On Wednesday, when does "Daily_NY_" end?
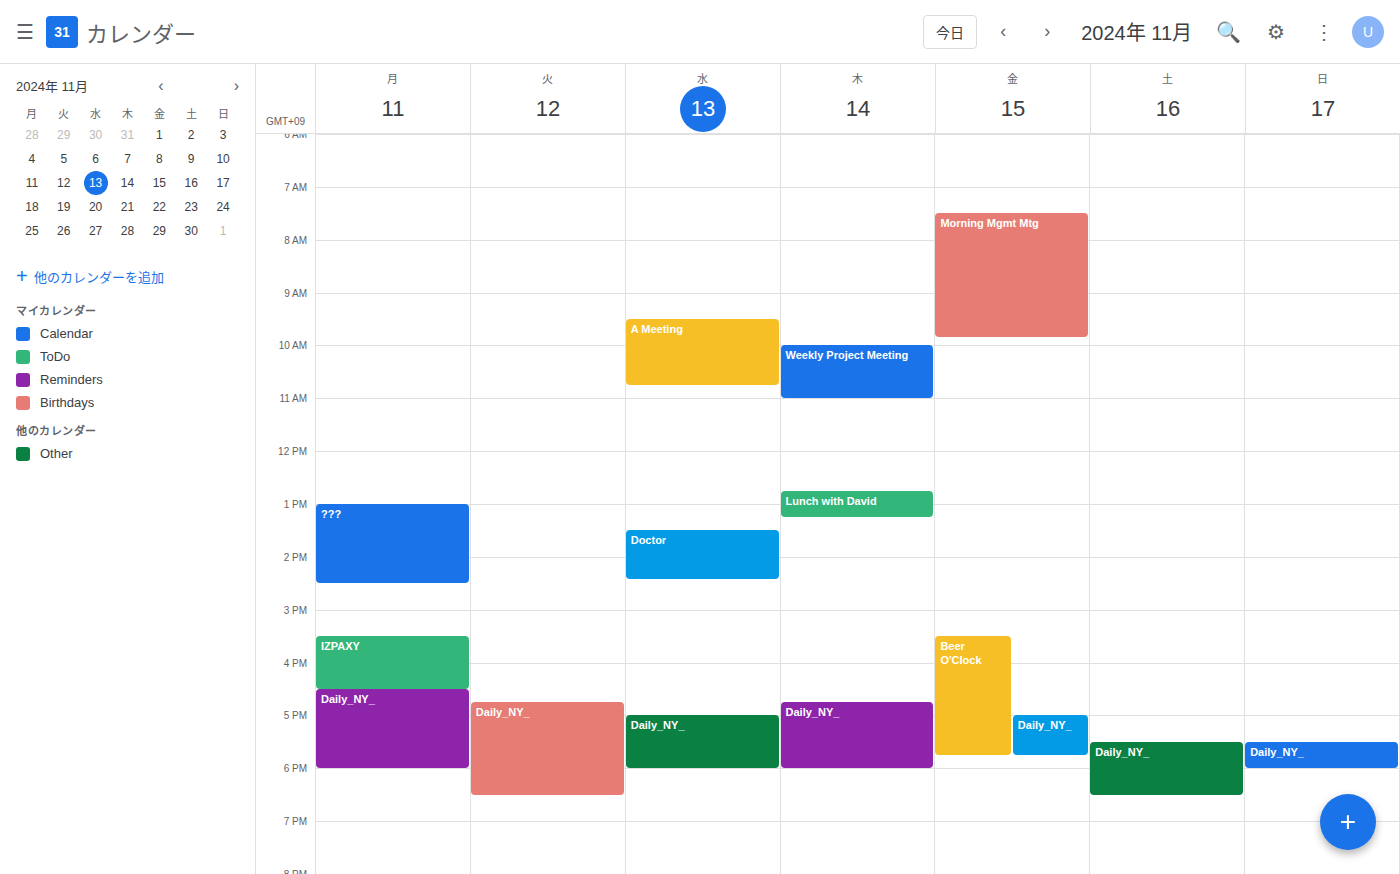
6:00 PM